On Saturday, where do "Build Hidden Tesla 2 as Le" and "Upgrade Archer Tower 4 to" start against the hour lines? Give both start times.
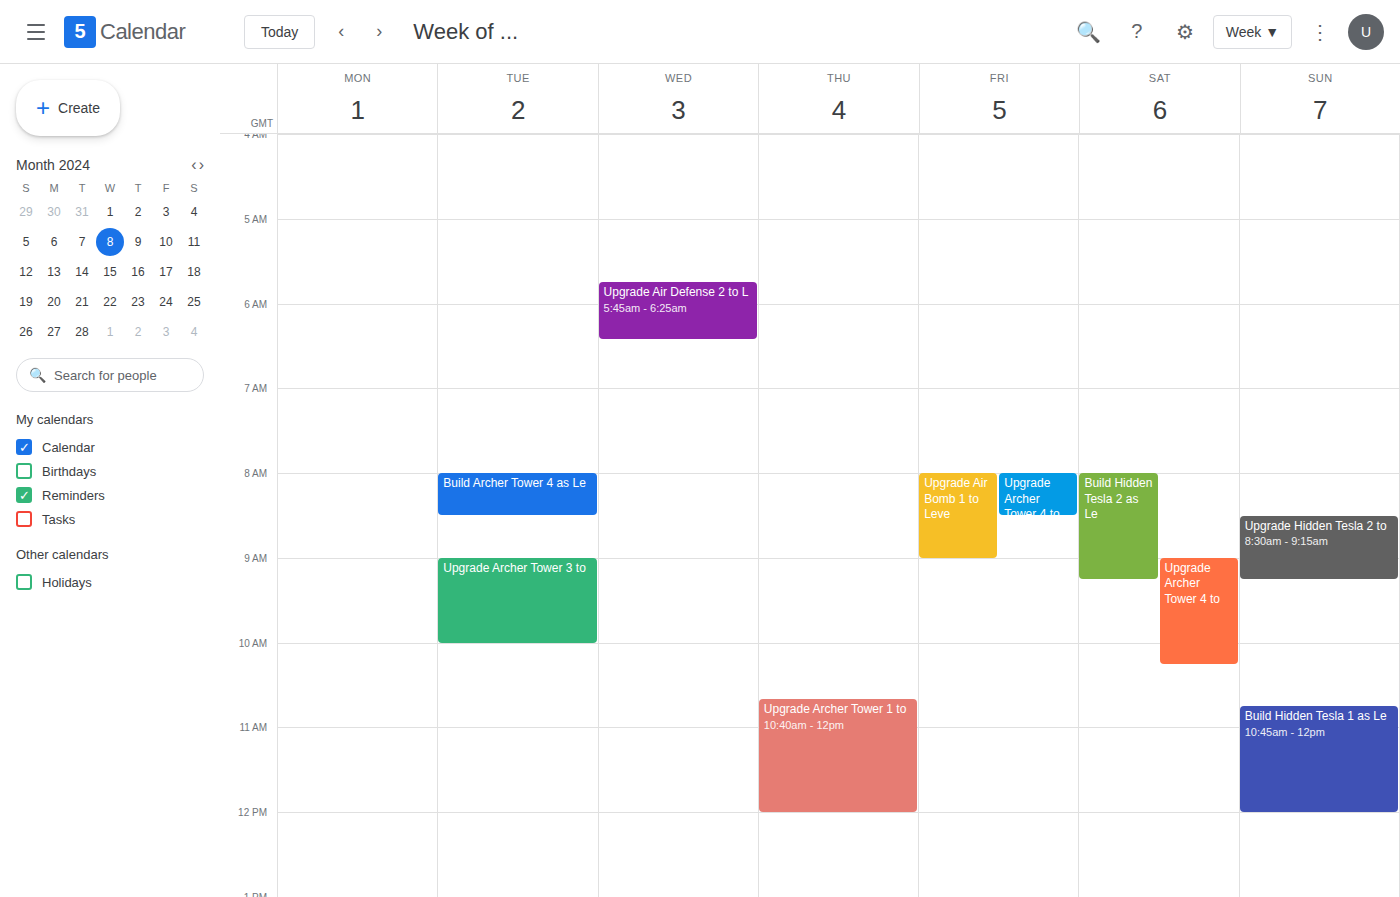
"Build Hidden Tesla 2 as Le": 08:00, exactly on the 08:00 line. "Upgrade Archer Tower 4 to": 09:00, exactly on the 09:00 line.